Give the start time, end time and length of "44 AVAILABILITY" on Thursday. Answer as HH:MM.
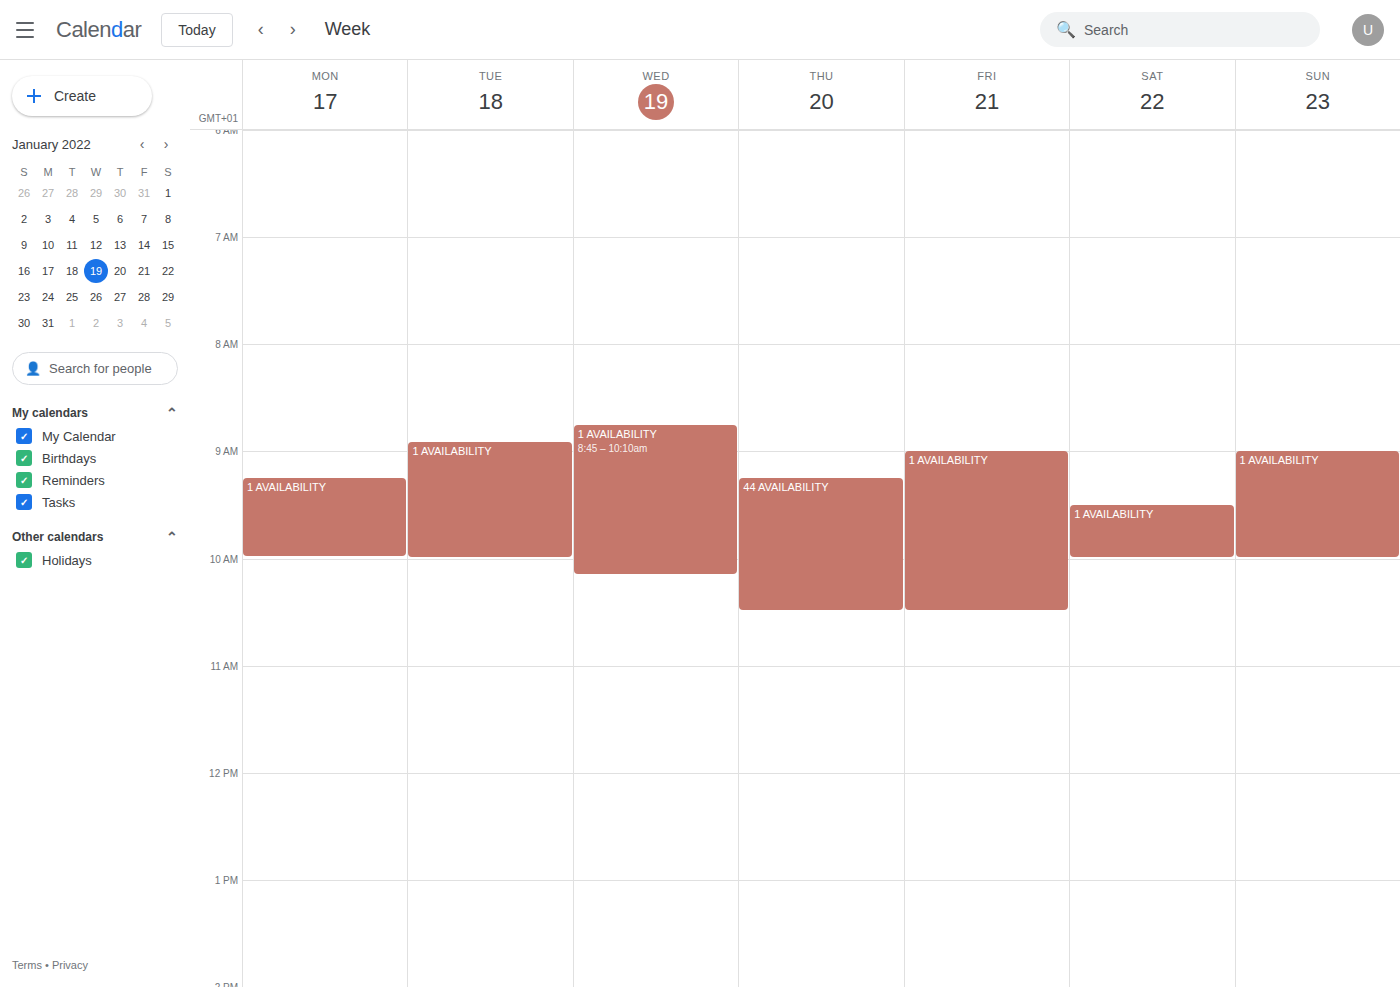
09:15 to 10:30, 1 hour 15 minutes